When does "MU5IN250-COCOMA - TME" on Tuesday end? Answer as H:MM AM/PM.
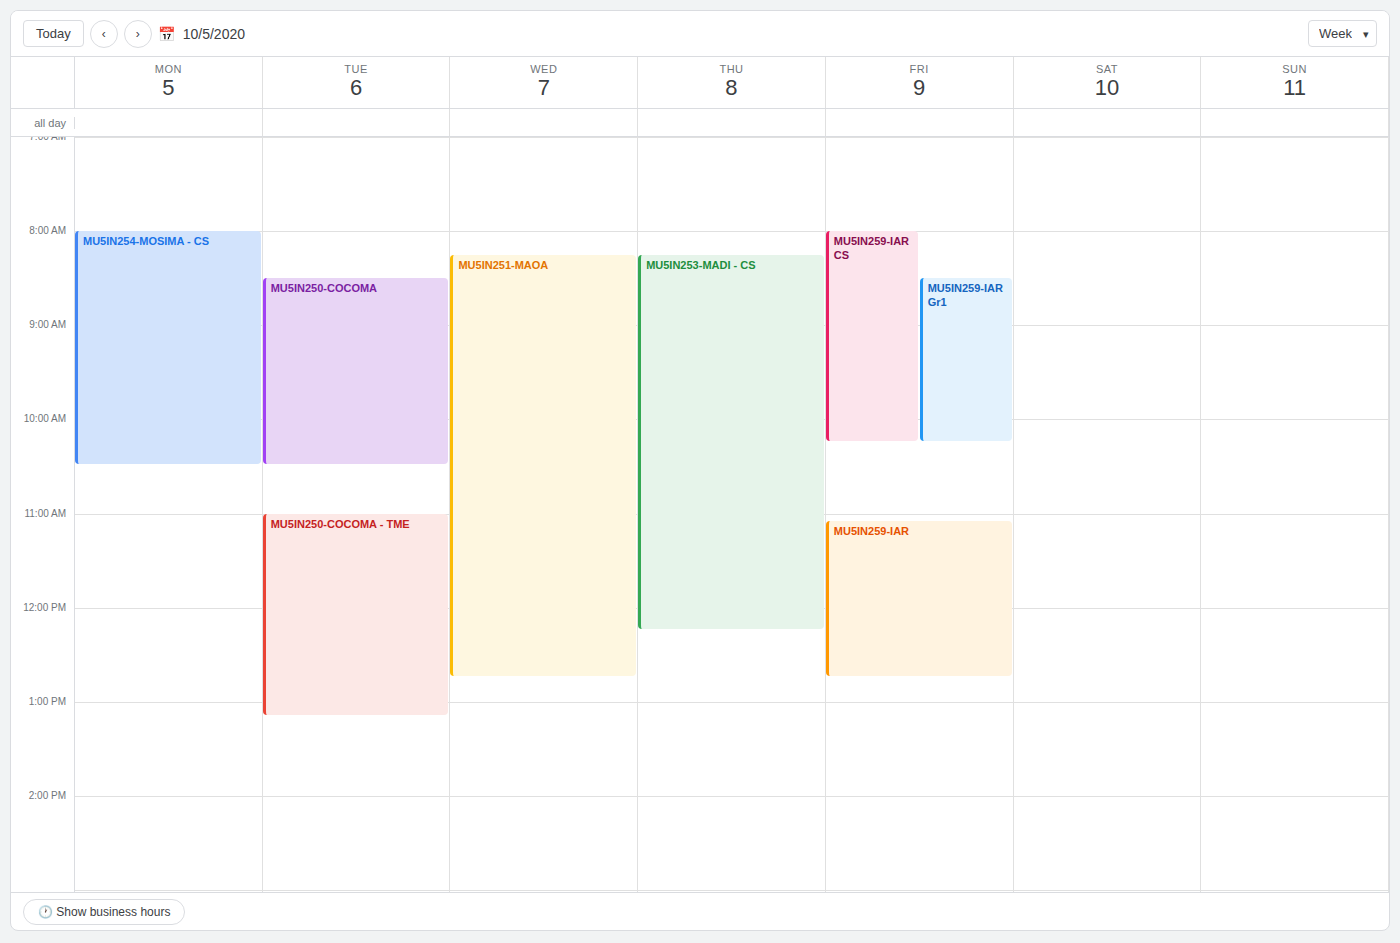
1:10 PM